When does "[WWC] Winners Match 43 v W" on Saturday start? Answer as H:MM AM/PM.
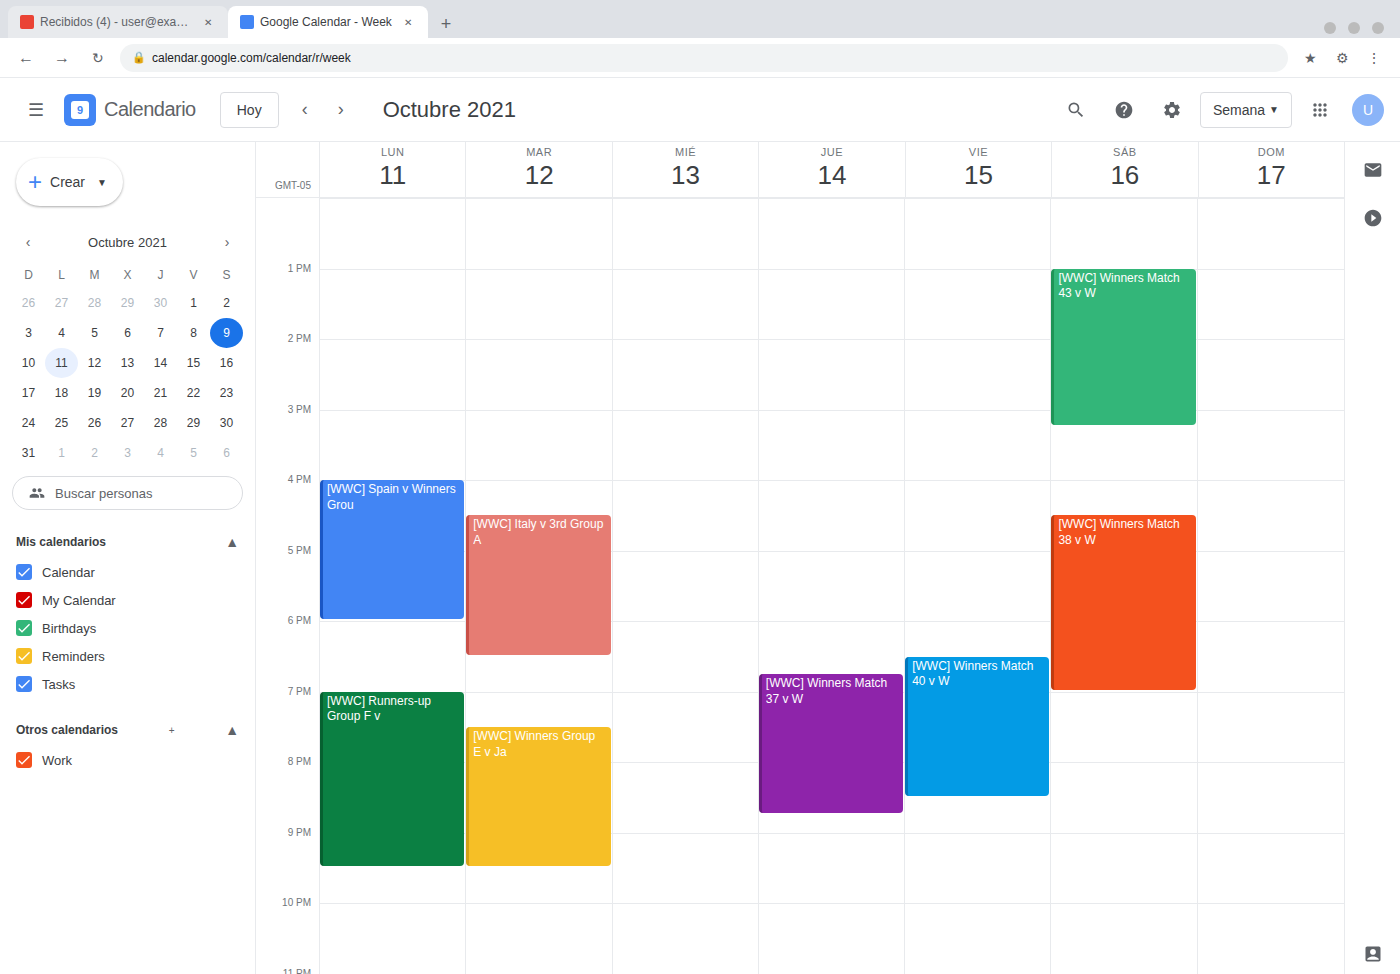
1:00 PM